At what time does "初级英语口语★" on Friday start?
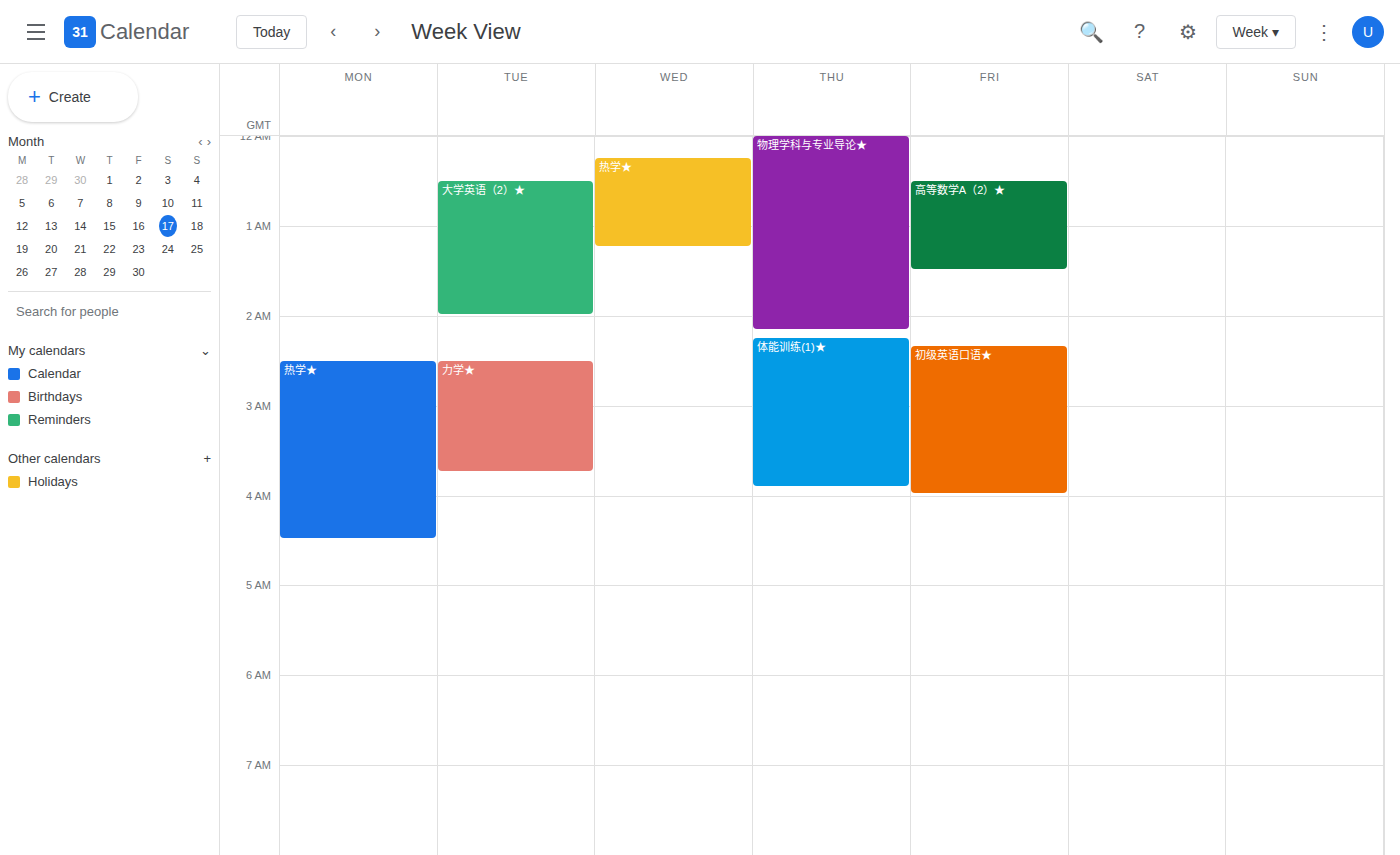
2:20 AM